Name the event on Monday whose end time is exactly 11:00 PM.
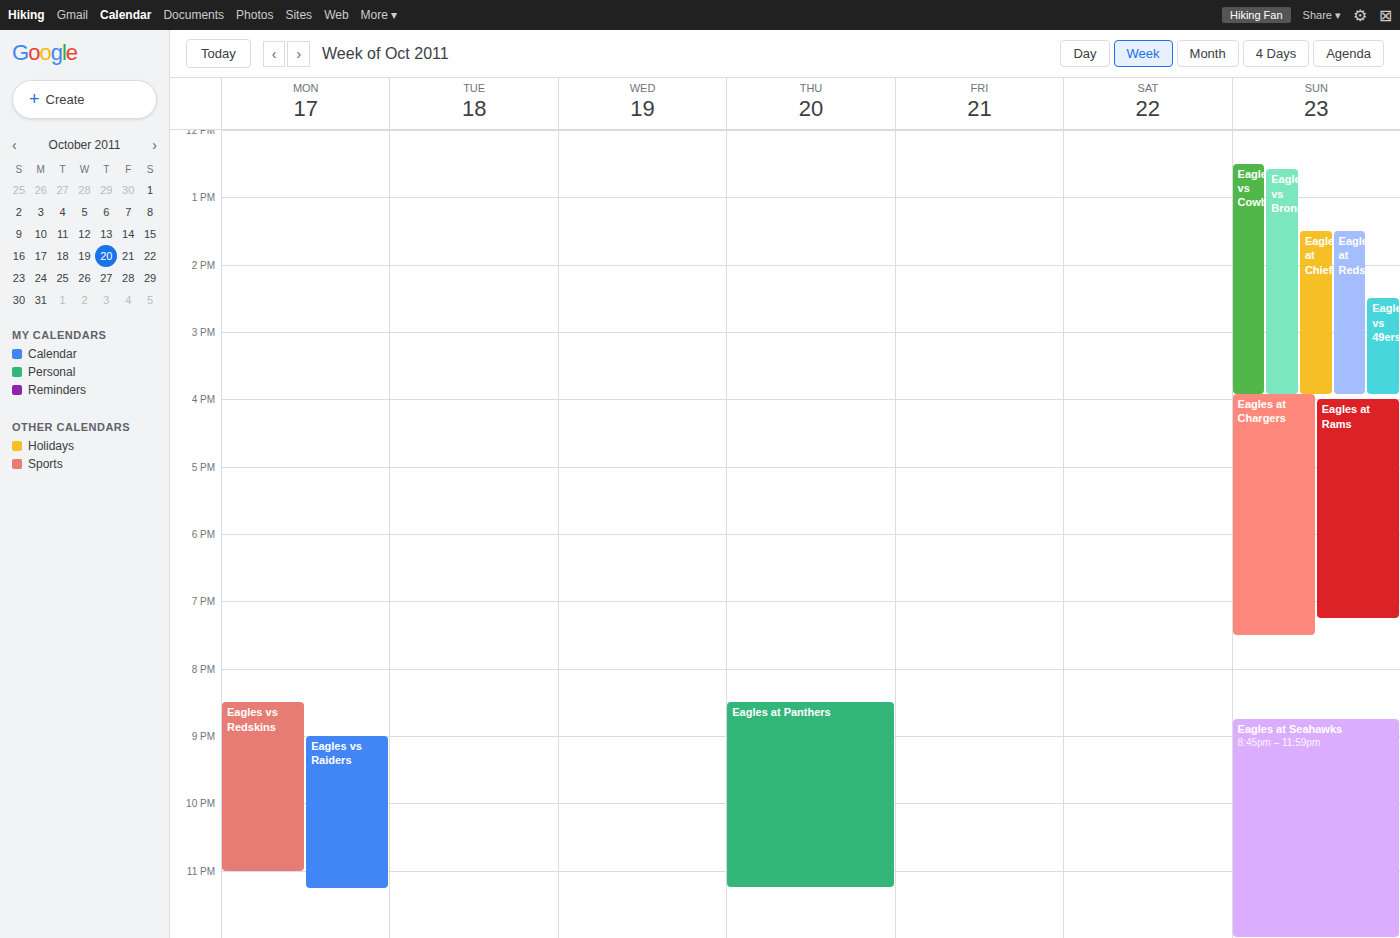
"Eagles vs Redskins"